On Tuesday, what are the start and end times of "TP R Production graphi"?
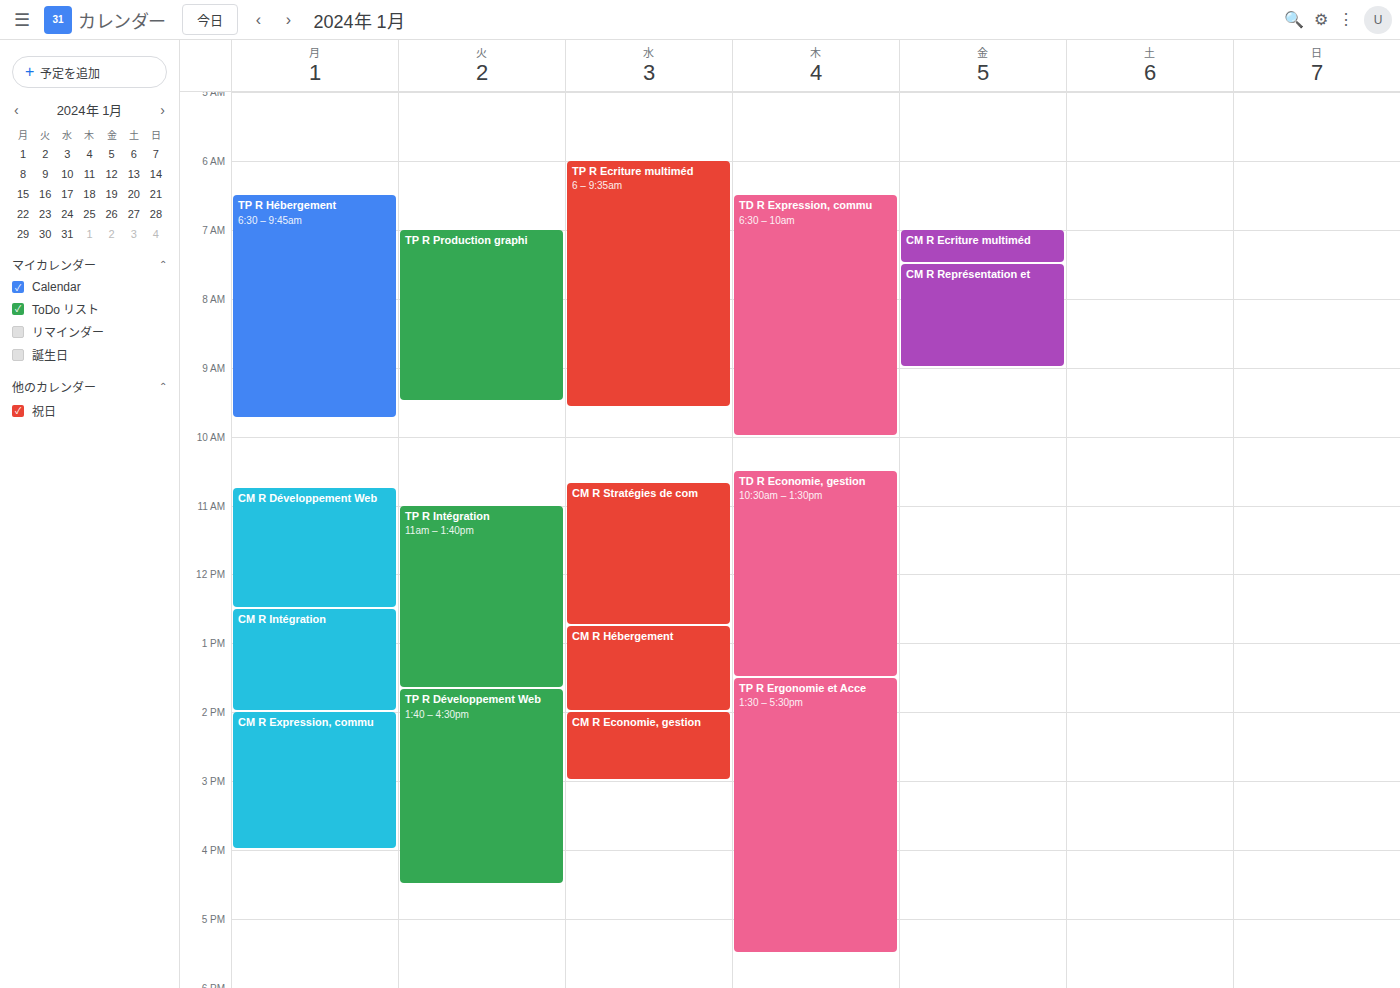
7:00 AM to 9:30 AM